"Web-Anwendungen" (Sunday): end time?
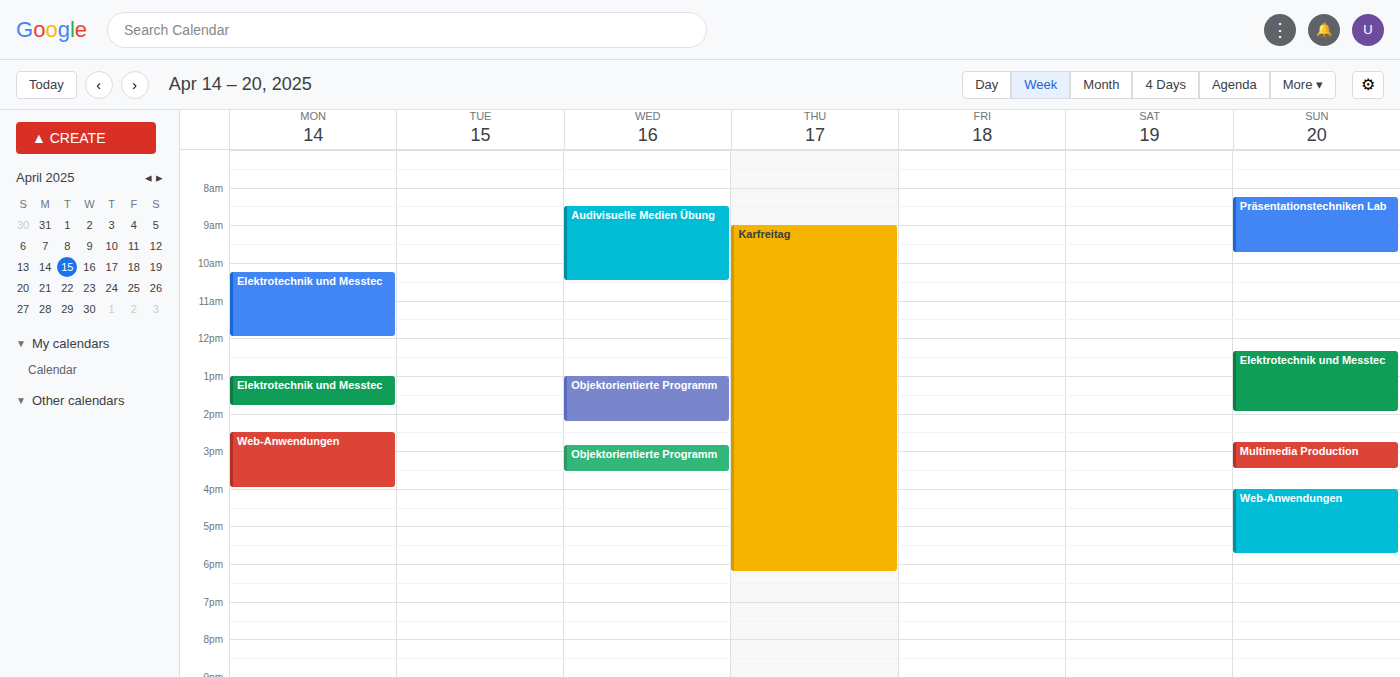
5:45 PM